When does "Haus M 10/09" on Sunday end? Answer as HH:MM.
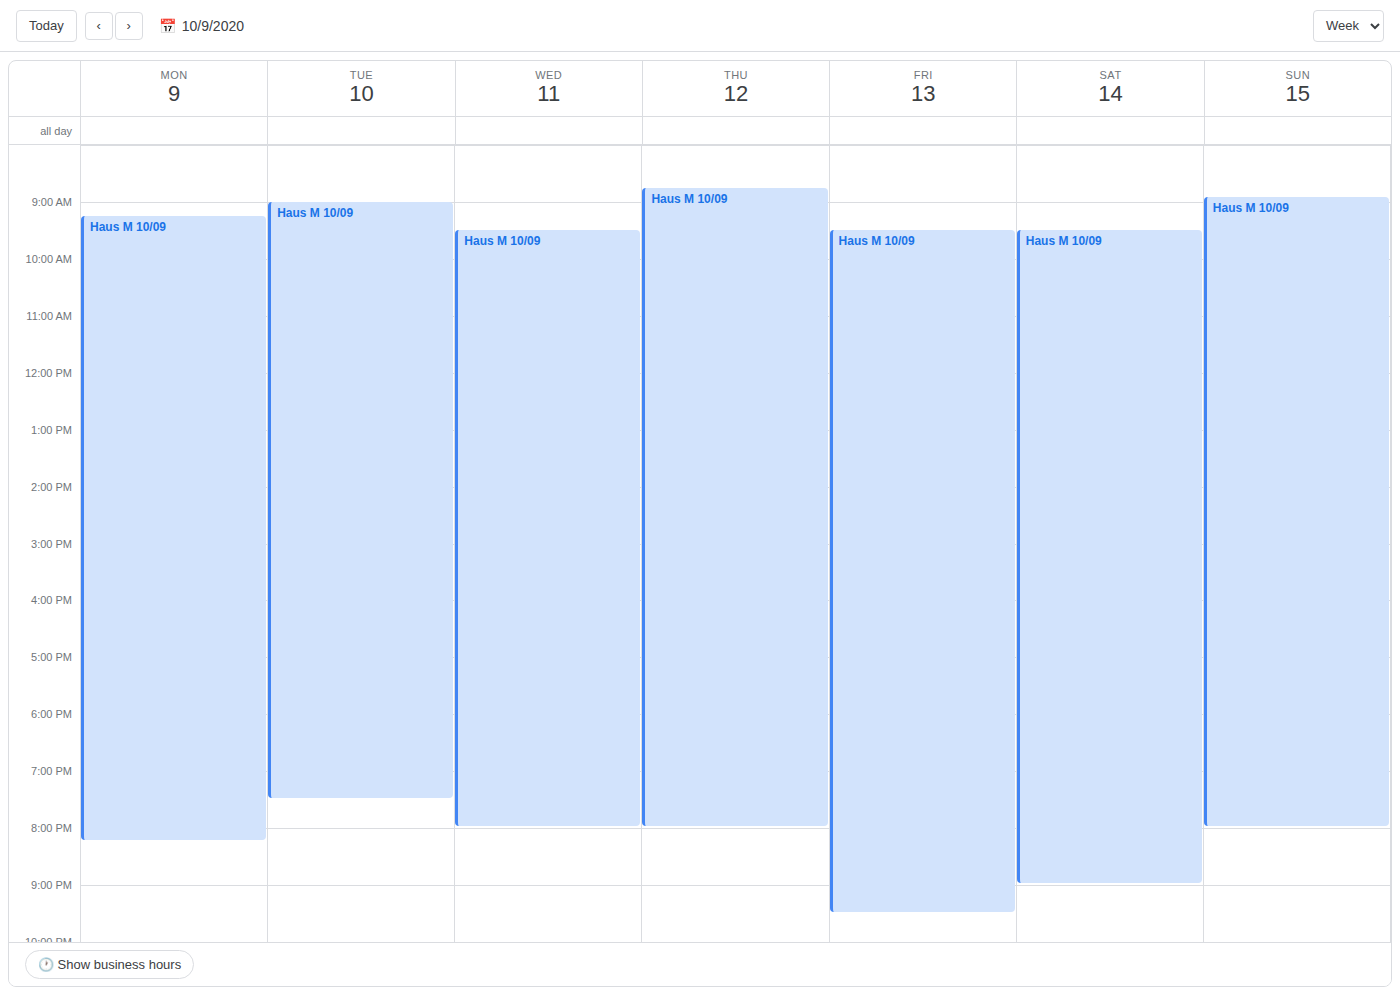
20:00